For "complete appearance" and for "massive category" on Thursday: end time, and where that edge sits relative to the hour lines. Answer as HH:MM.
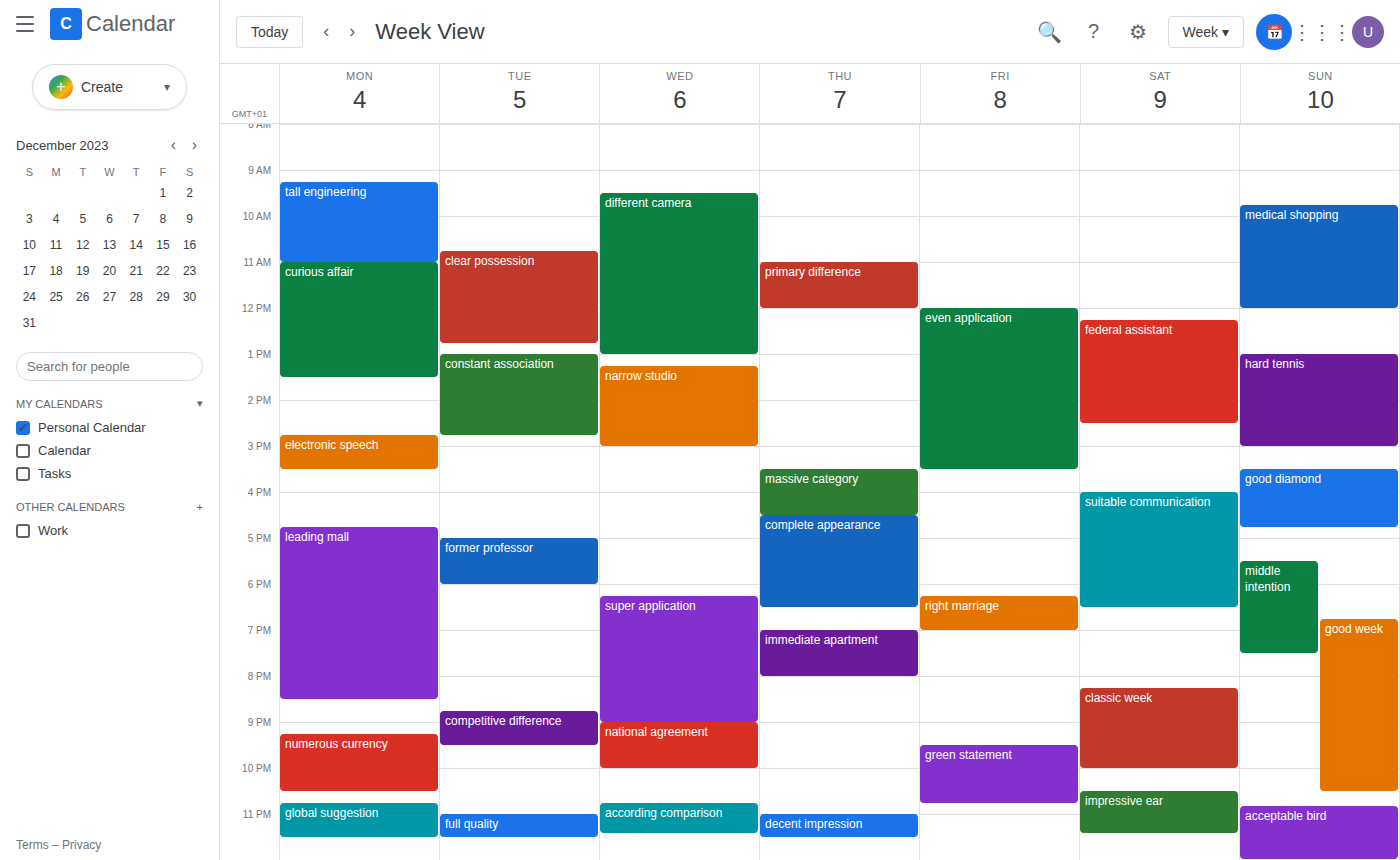
"complete appearance": 18:30, halfway between the 18:00 and 19:00 lines. "massive category": 16:30, halfway between the 16:00 and 17:00 lines.